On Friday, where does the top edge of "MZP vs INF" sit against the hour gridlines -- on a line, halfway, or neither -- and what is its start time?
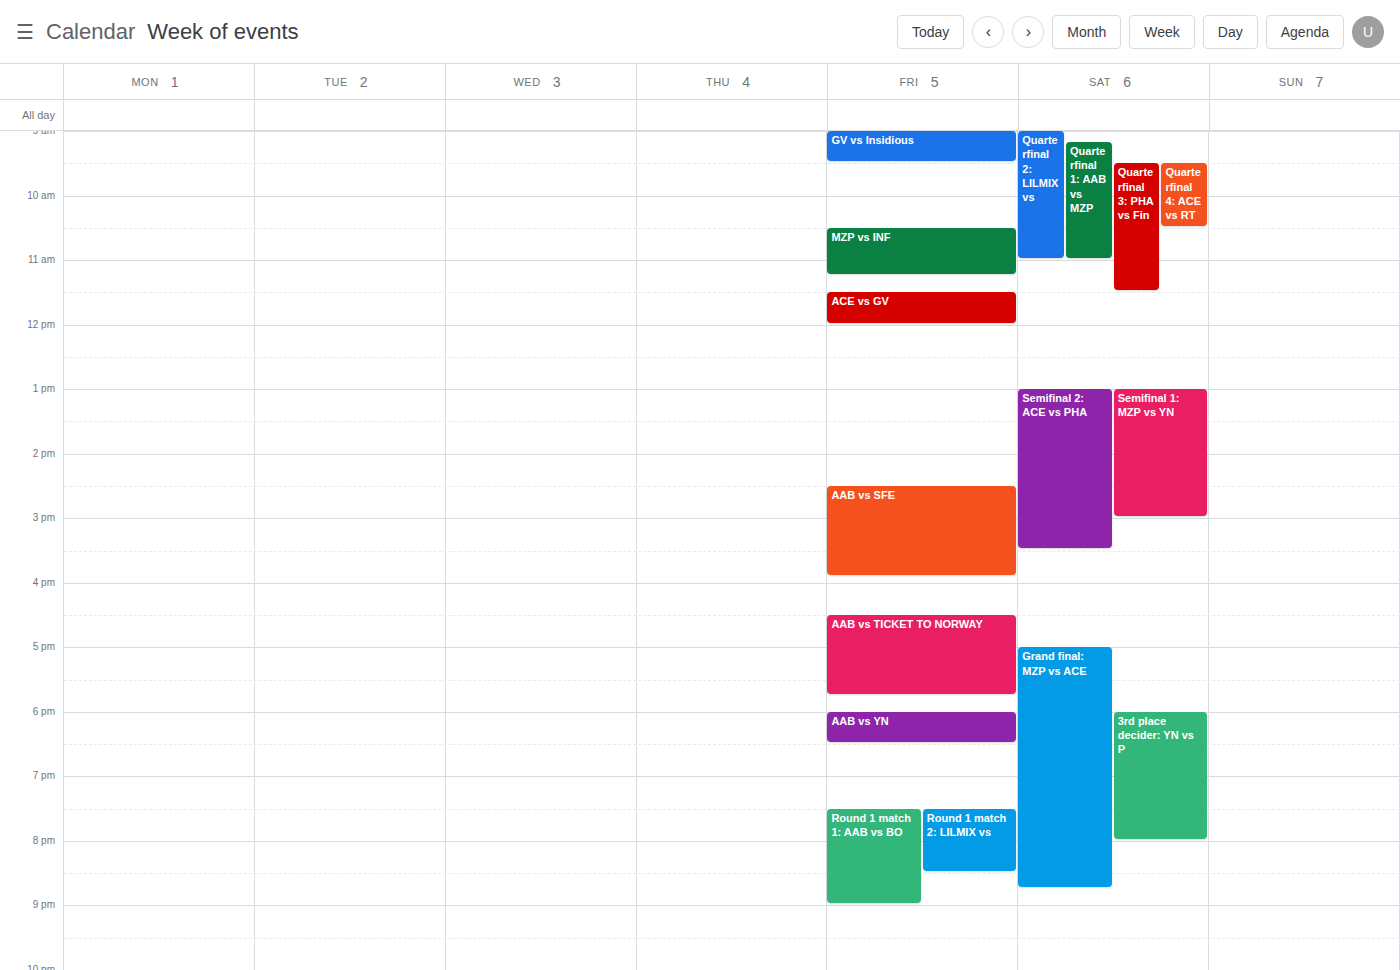
10:30 AM -- halfway between the 10 AM and 11 AM lines.